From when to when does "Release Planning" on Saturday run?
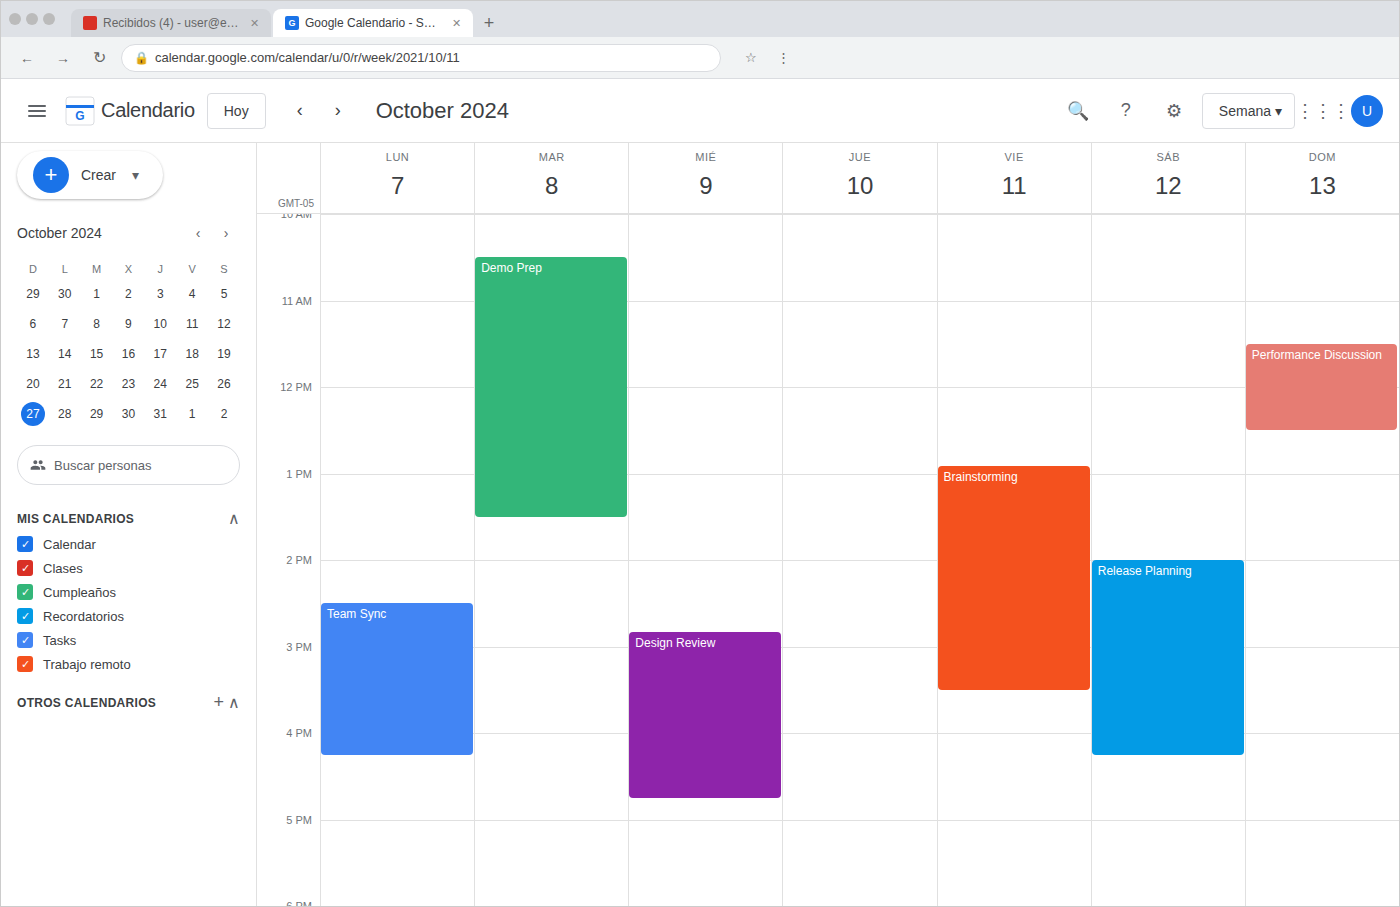
2:00 PM to 4:15 PM